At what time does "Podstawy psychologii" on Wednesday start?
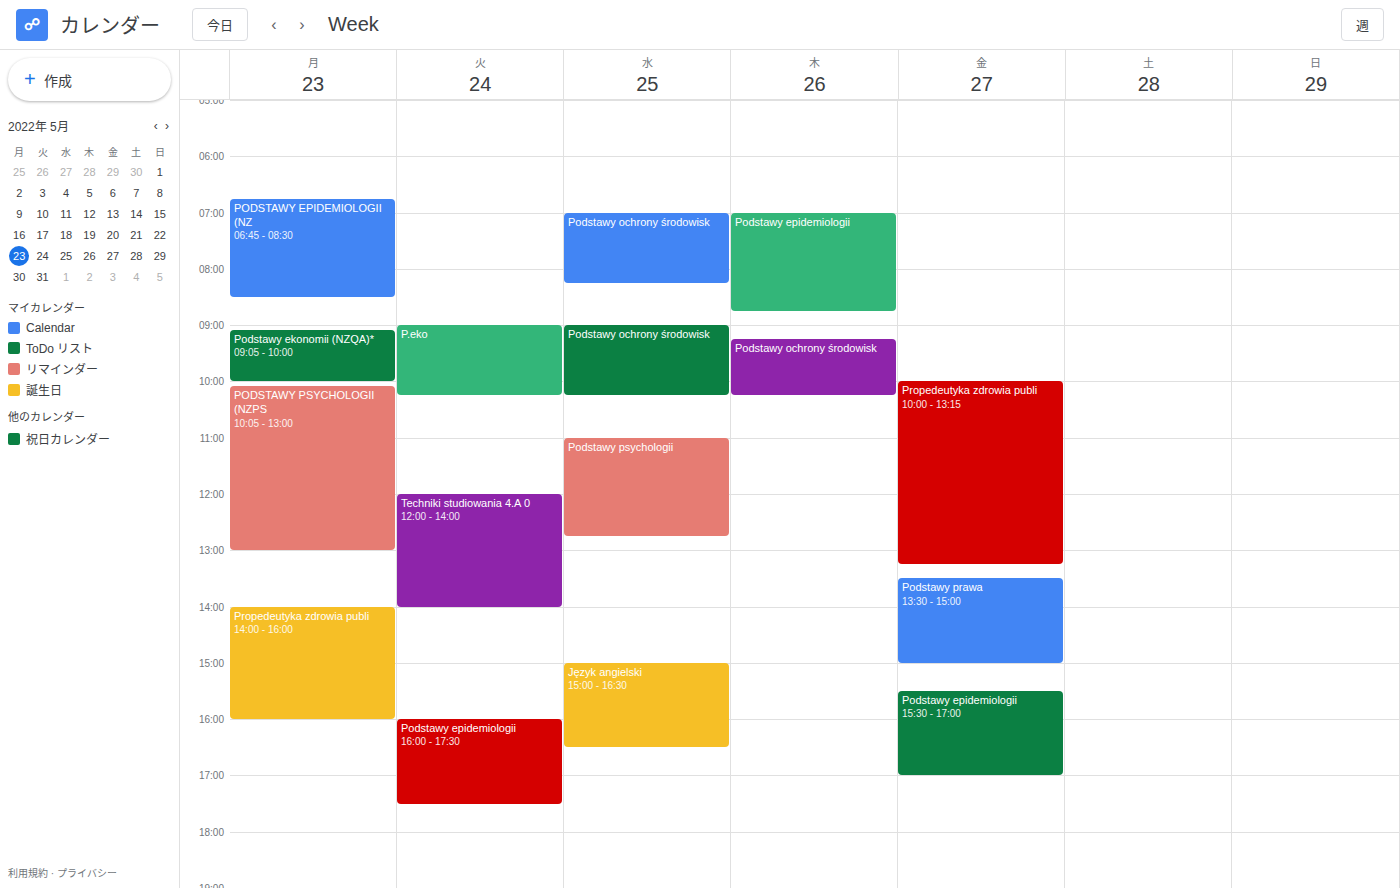
11:00 AM